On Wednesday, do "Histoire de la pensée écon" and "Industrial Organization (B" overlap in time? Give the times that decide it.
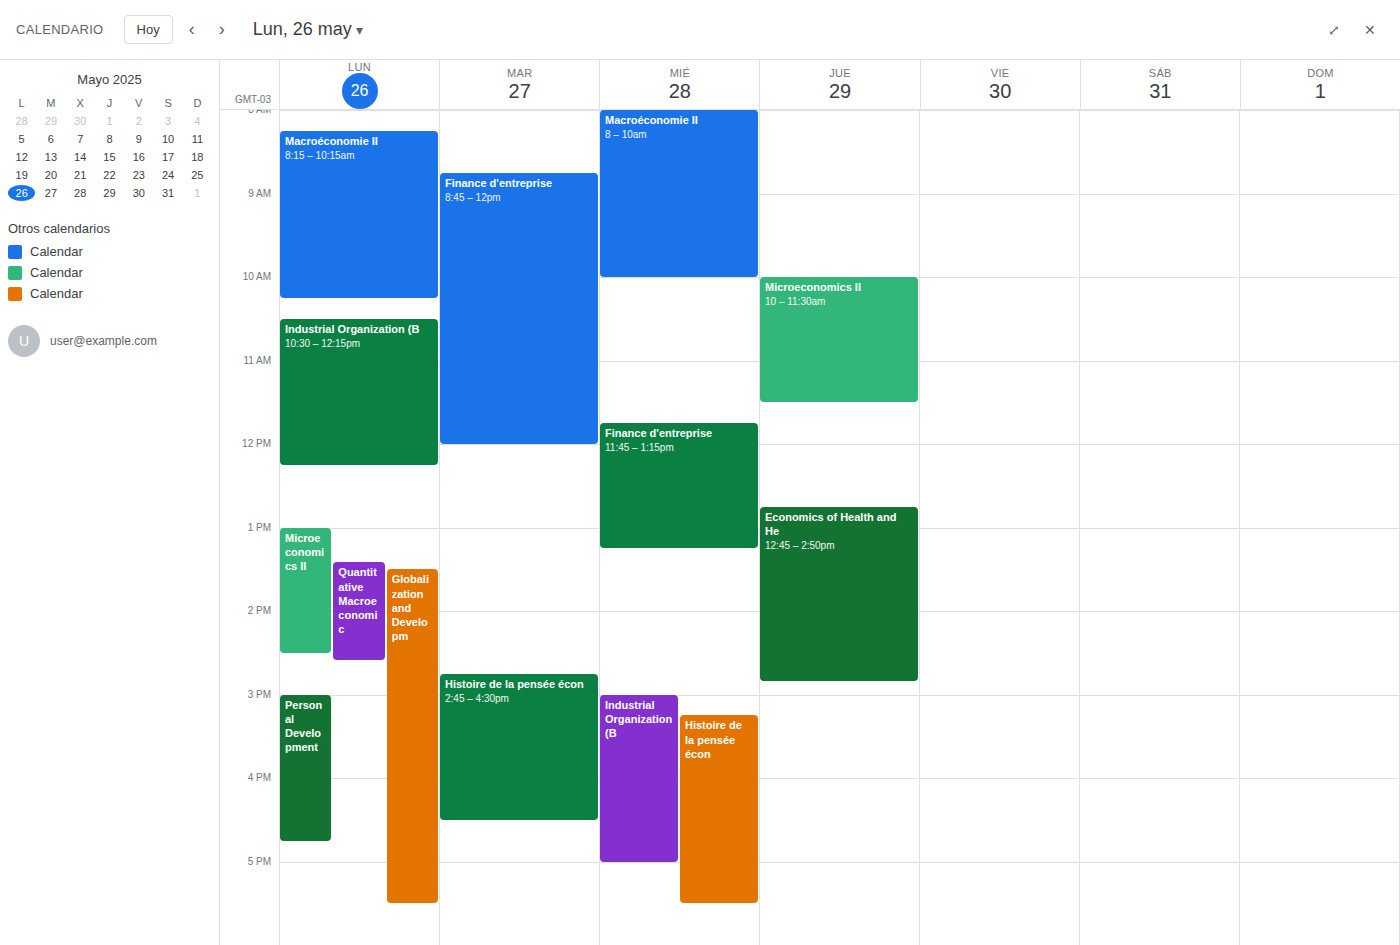
"Histoire de la pensée écon" starts at 3:15 PM, before "Industrial Organization (B" ends at 5:00 PM -- they overlap.